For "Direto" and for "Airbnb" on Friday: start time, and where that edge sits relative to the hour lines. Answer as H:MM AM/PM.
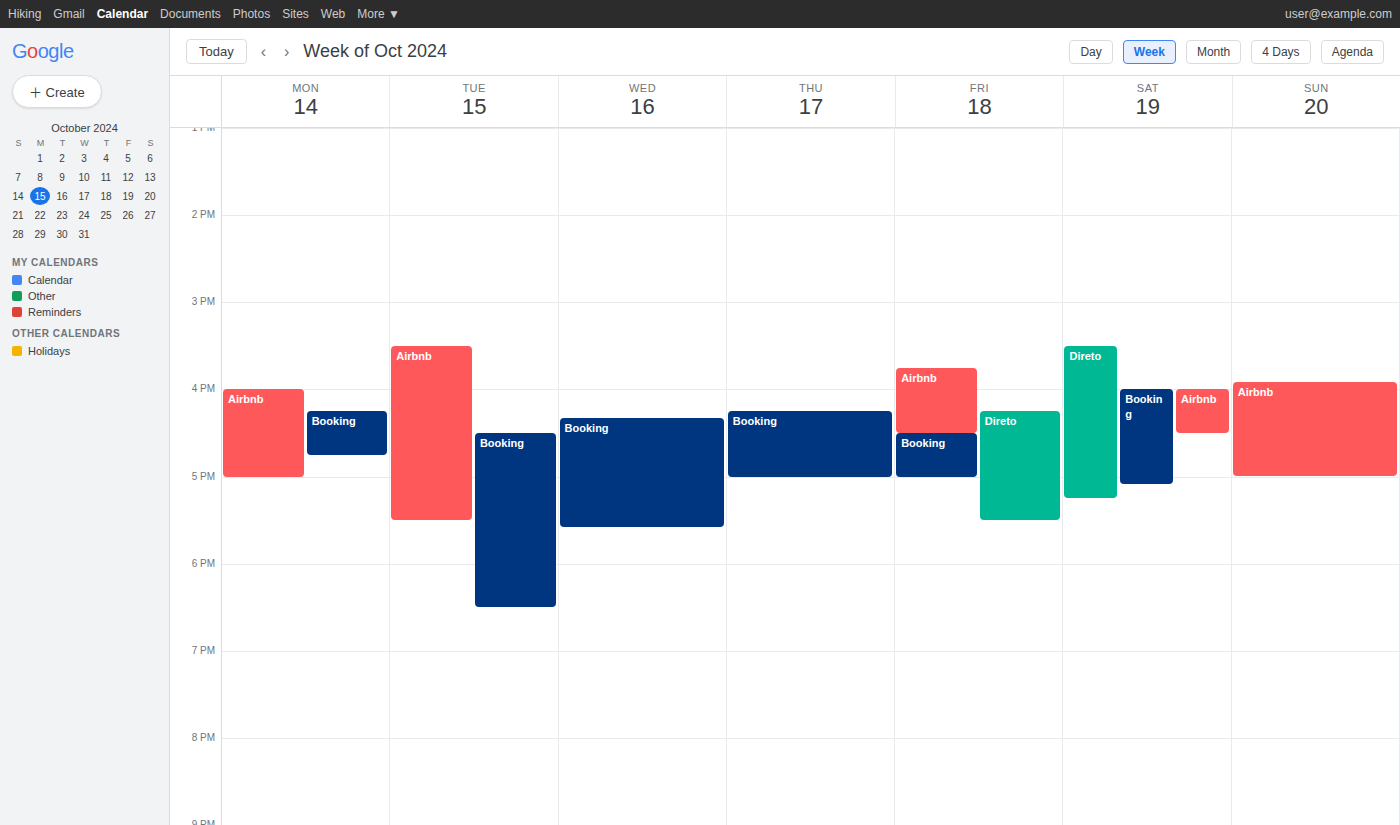
"Direto": 4:15 PM, neither: a quarter of the way from the 4 PM line to the 5 PM line. "Airbnb": 3:45 PM, neither: three quarters of the way from the 3 PM line to the 4 PM line.